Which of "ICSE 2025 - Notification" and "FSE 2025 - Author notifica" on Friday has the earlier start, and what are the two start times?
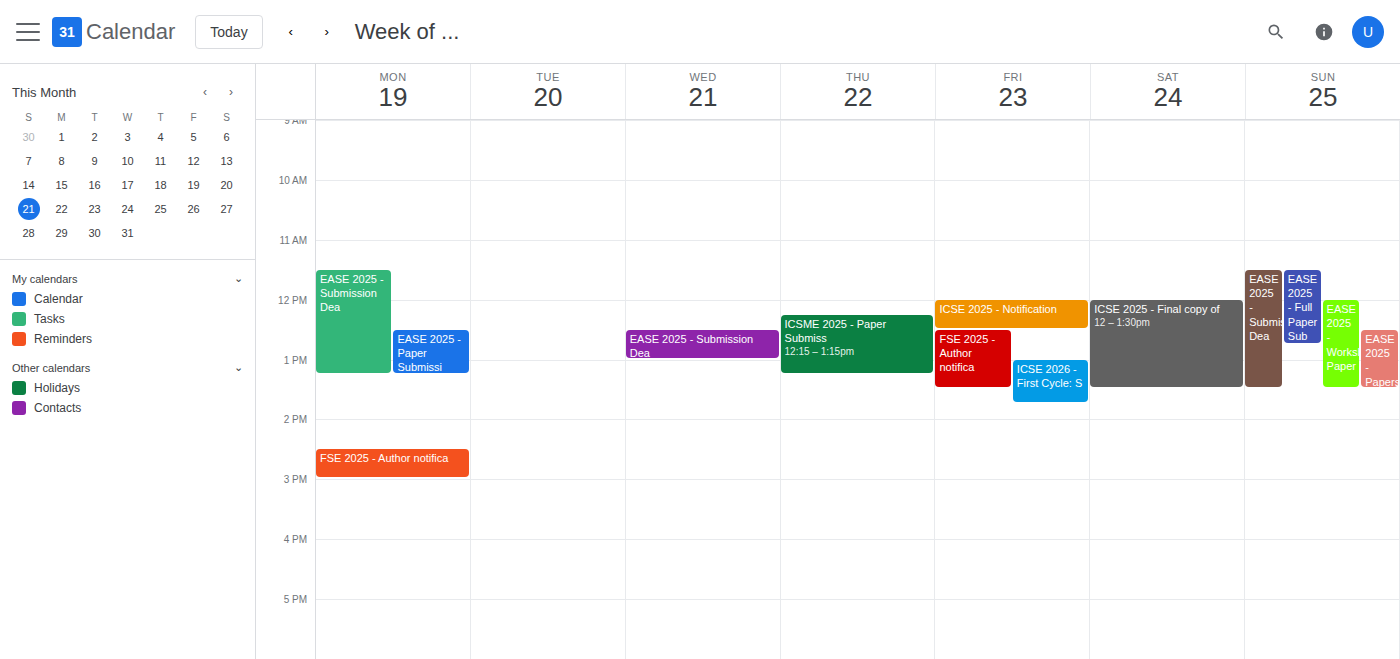
"ICSE 2025 - Notification" 12:00 PM; "FSE 2025 - Author notifica" 12:30 PM.